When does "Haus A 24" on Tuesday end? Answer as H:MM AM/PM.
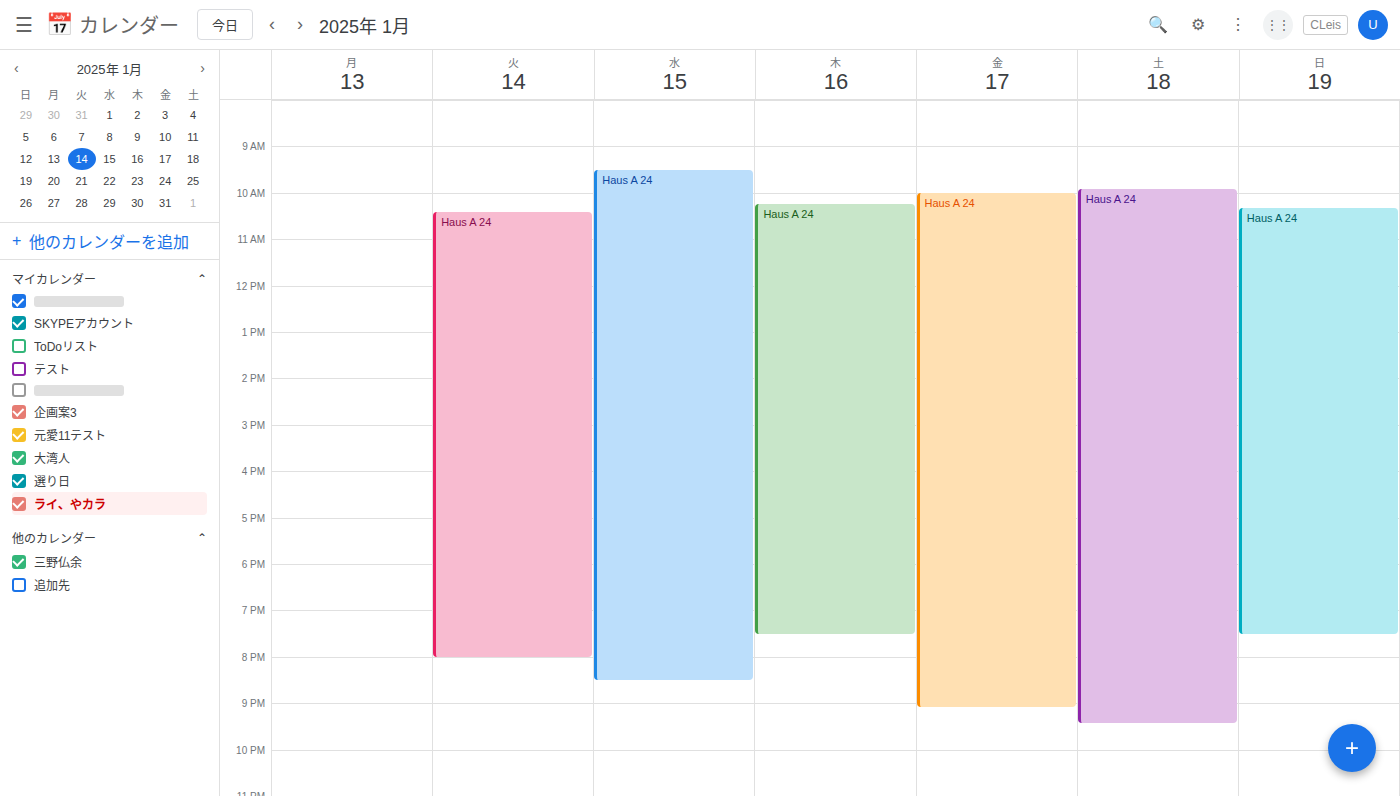
8:00 PM